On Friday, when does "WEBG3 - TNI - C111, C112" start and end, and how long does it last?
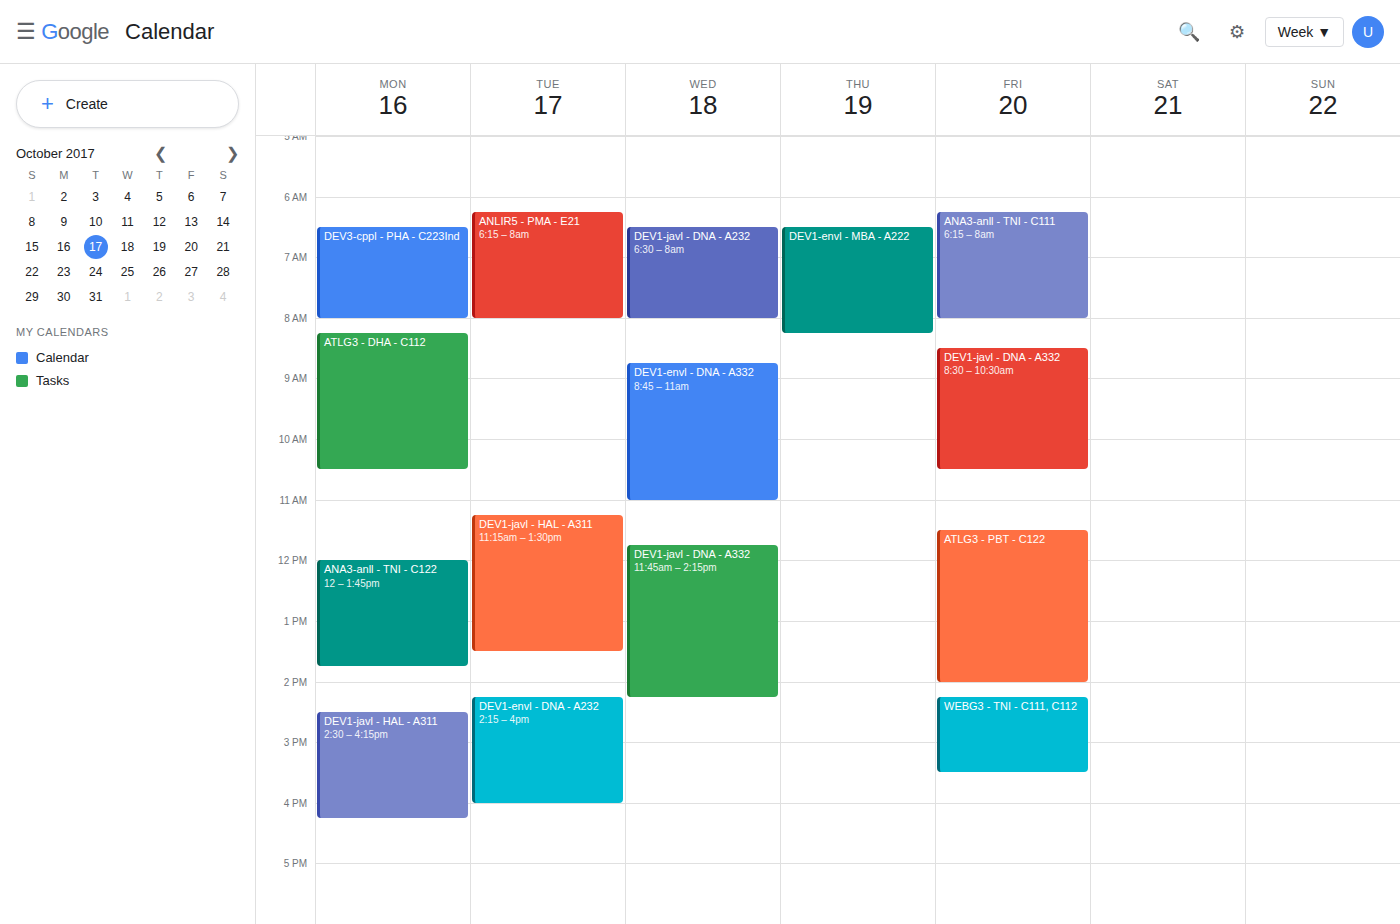
14:15 to 15:30, 1 hour 15 minutes